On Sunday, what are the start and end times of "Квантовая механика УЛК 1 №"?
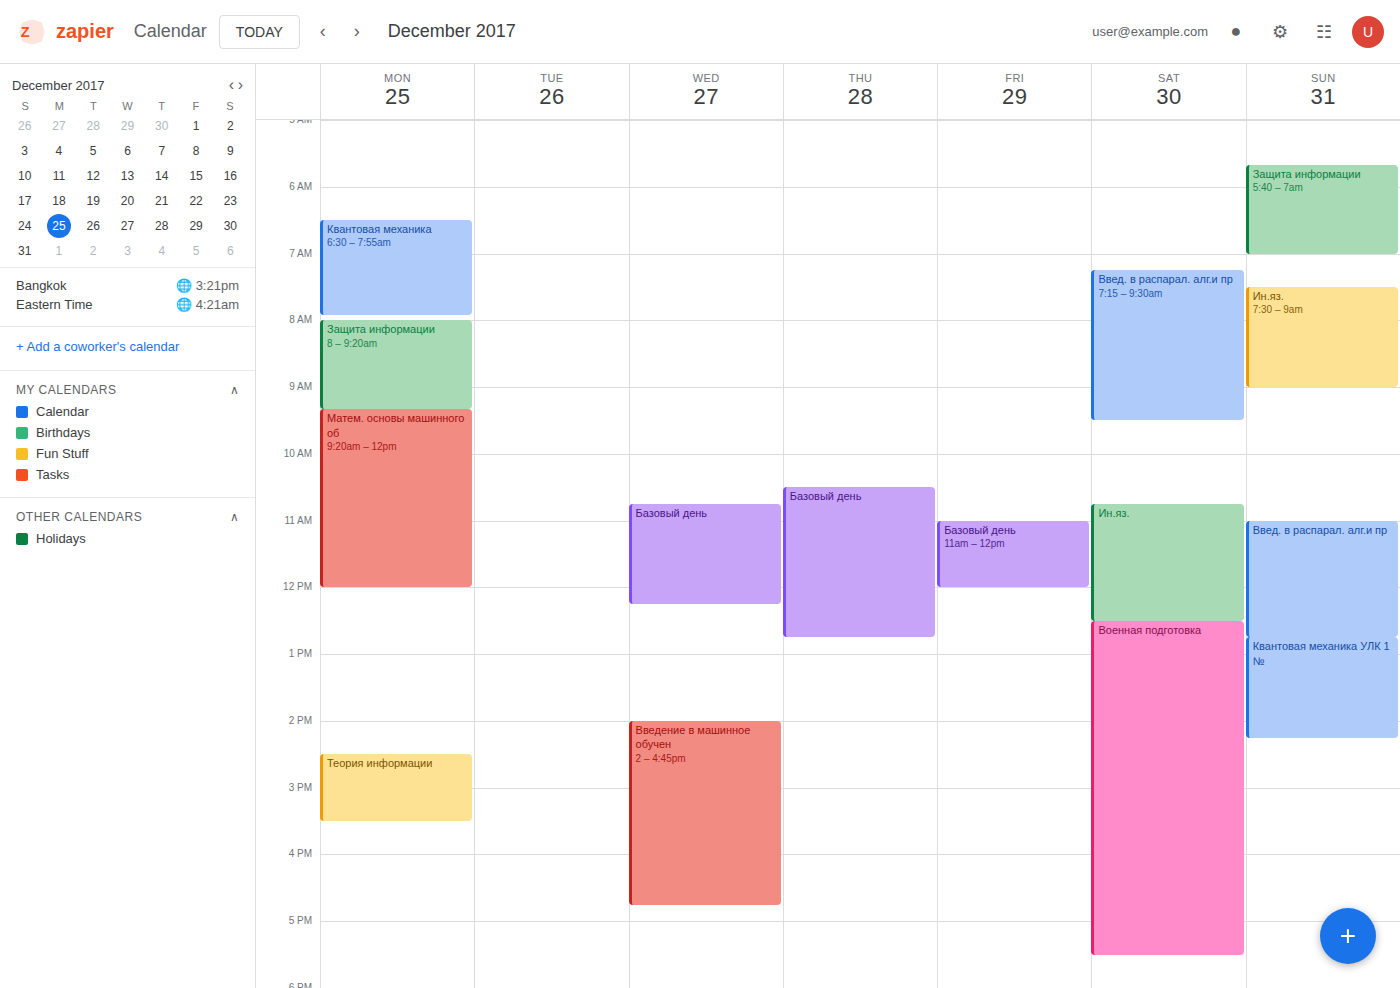
12:45 PM to 2:15 PM